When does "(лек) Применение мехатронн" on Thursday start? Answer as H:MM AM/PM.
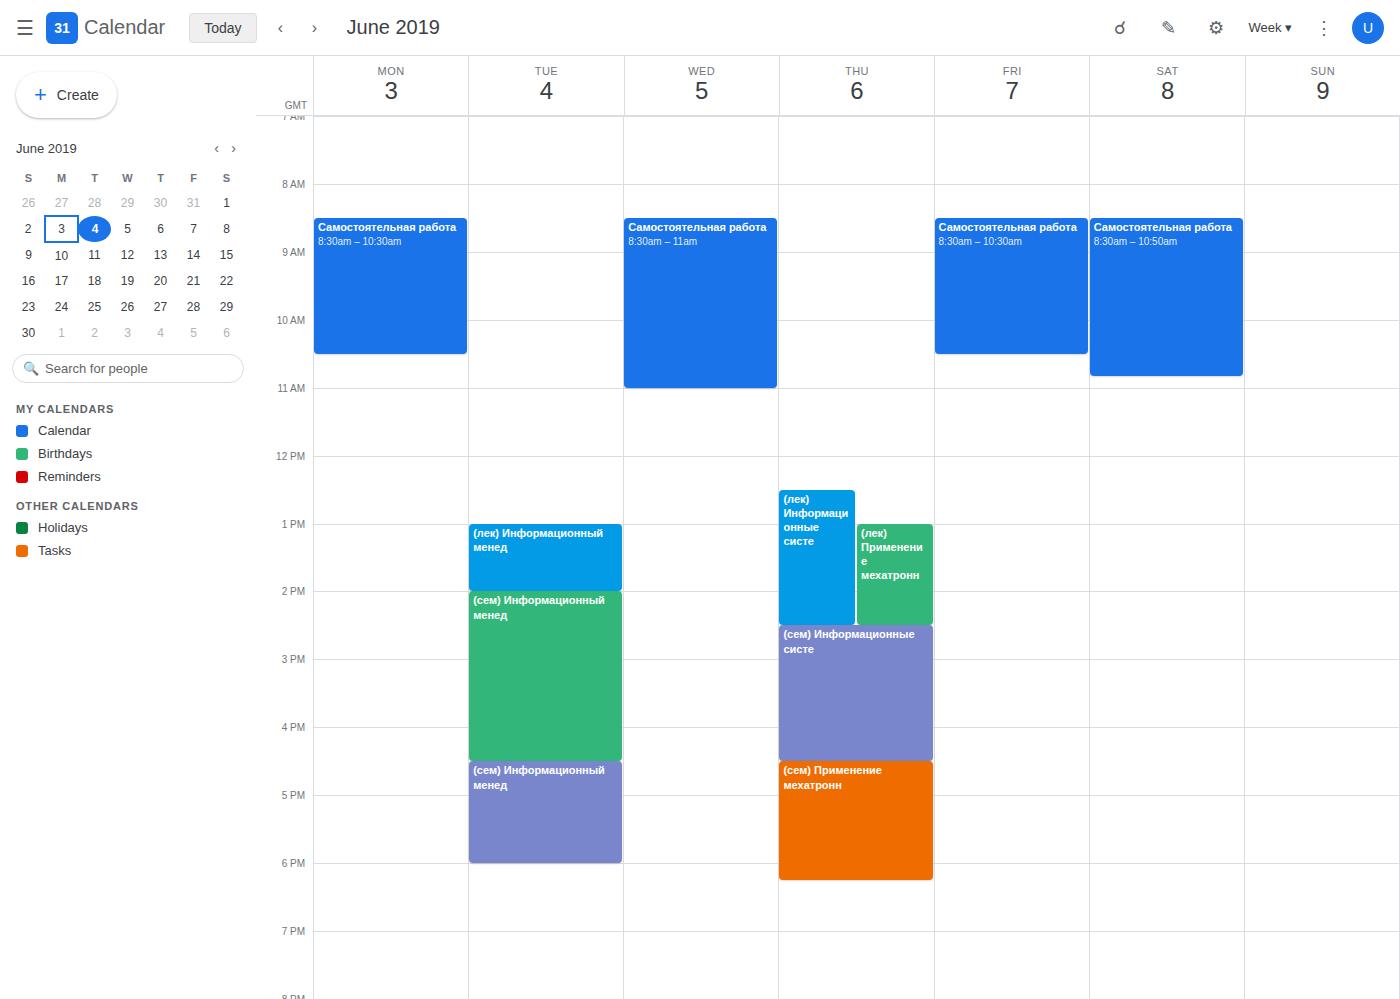
1:00 PM